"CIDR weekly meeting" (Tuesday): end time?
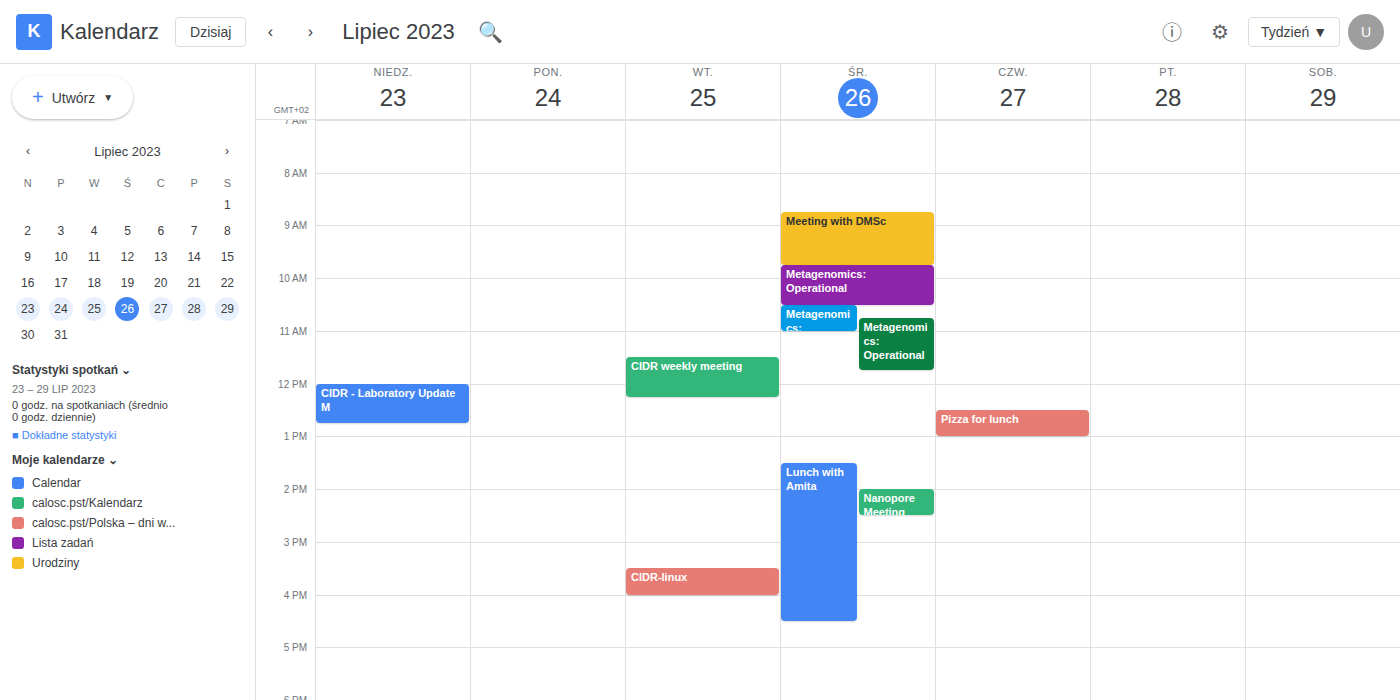
12:15 PM